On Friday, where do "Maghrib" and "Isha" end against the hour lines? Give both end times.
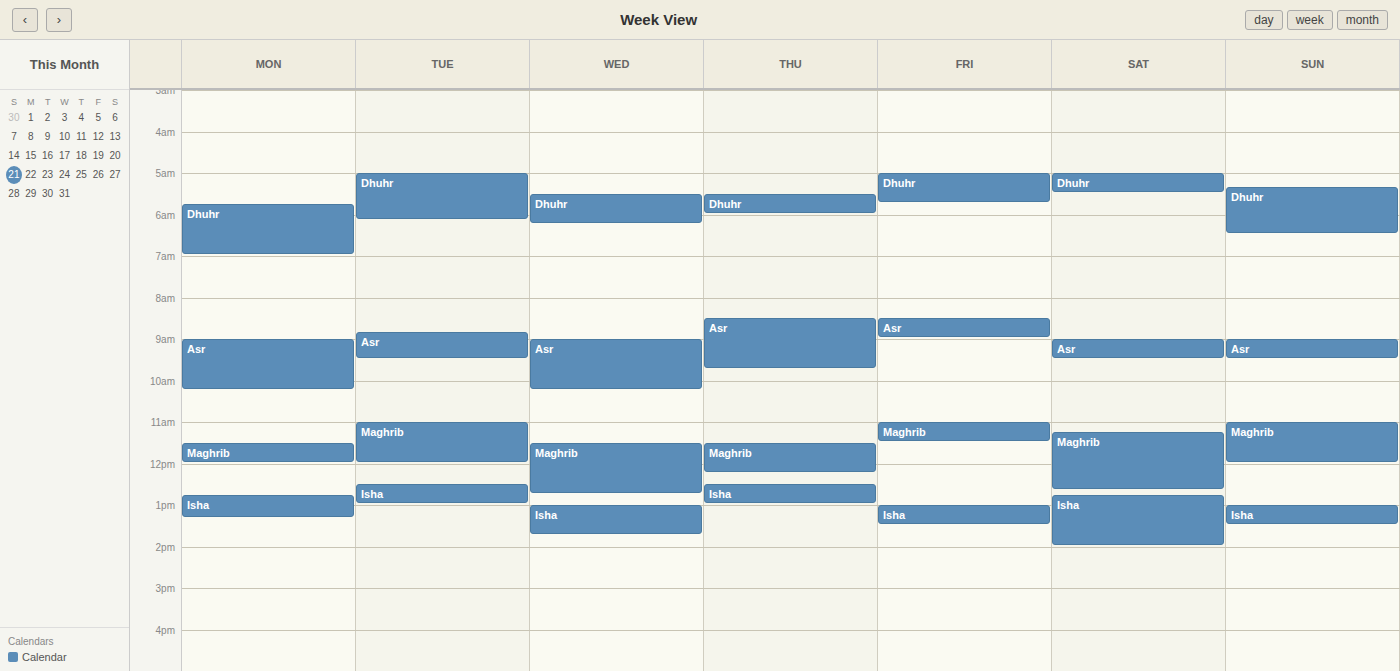
"Maghrib": 11:30 AM, halfway between the 11 AM and 12 PM lines. "Isha": 1:30 PM, halfway between the 1 PM and 2 PM lines.